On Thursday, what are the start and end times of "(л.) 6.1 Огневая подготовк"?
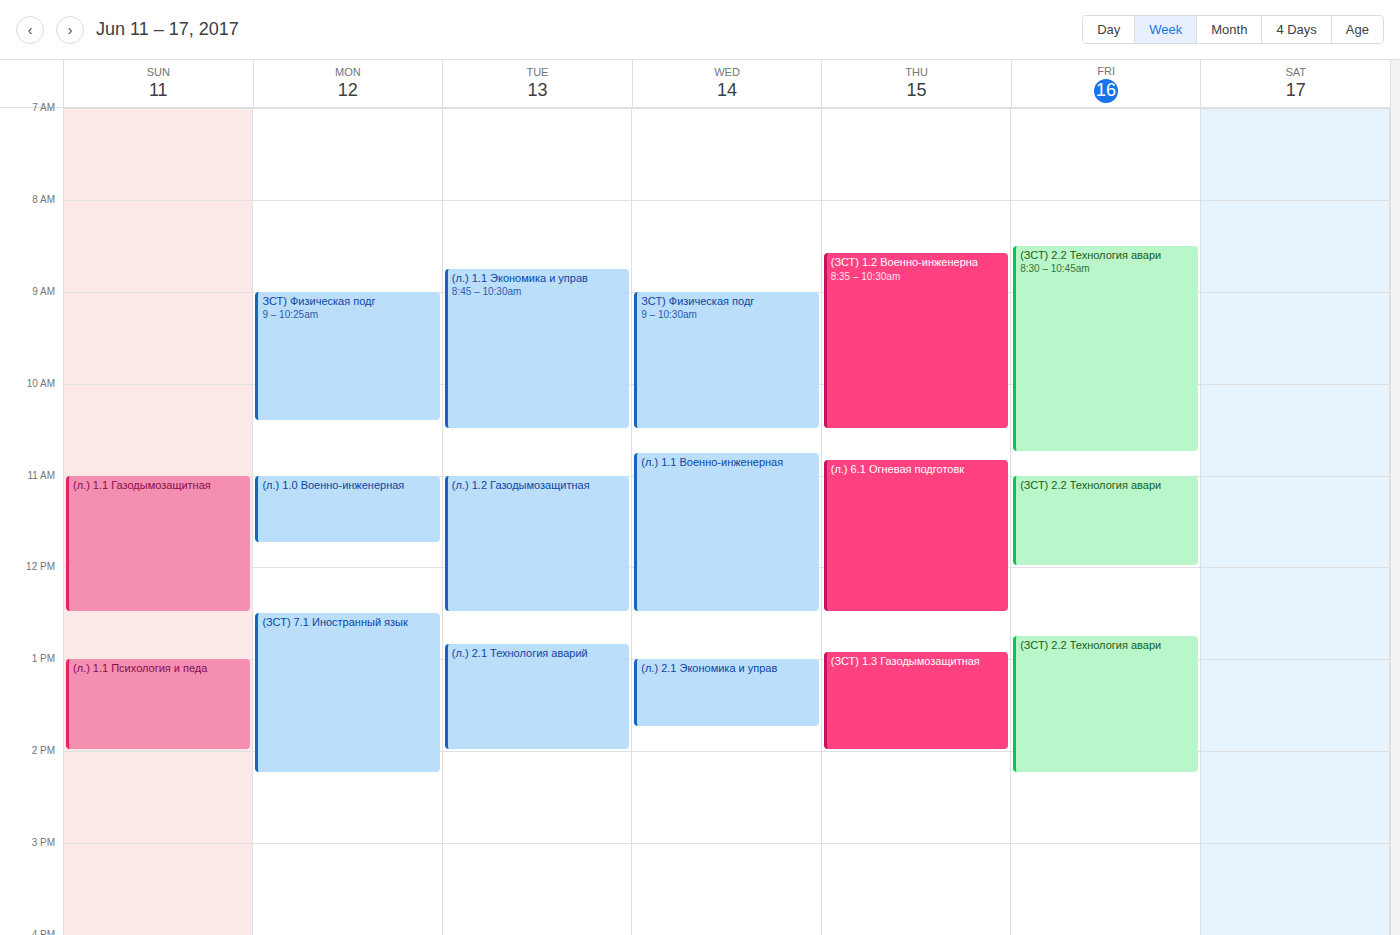
10:50 AM to 12:30 PM